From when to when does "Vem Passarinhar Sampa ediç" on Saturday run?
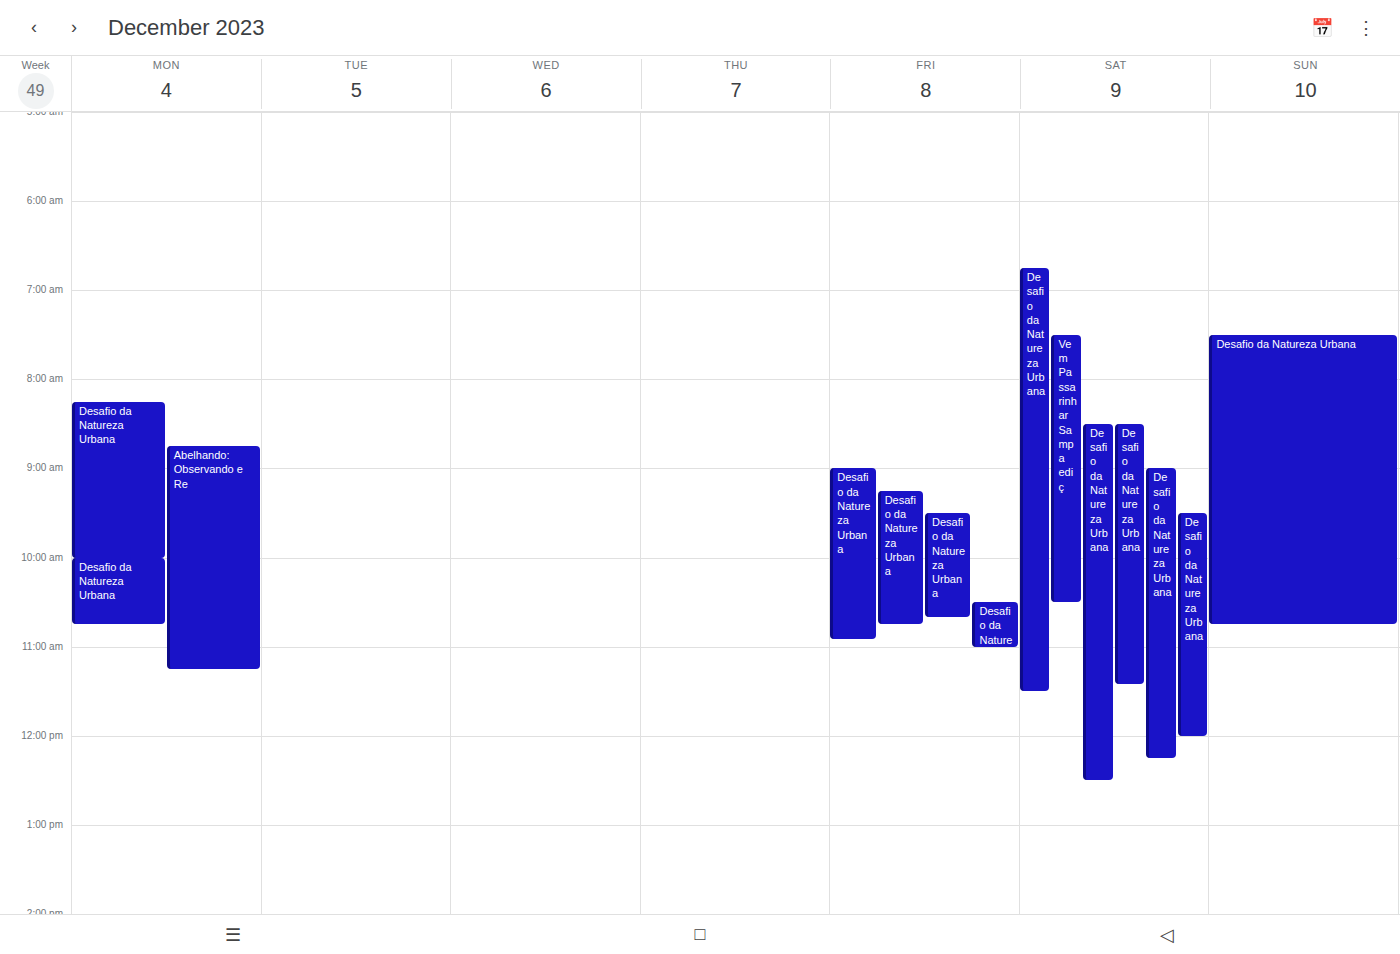
7:30 AM to 10:30 AM